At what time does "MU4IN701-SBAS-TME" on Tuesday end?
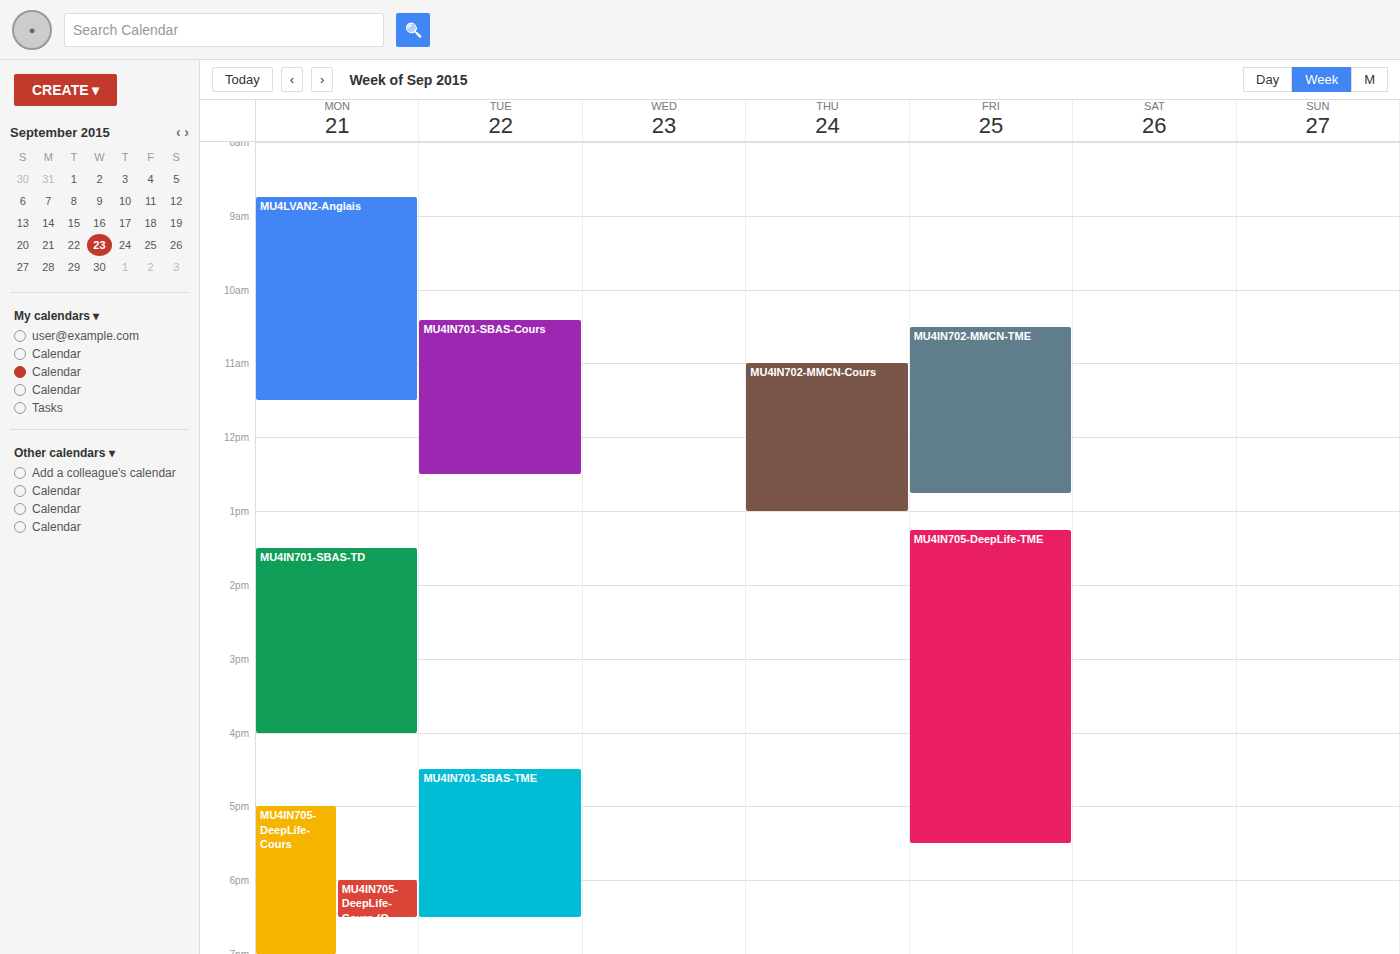
6:30 PM